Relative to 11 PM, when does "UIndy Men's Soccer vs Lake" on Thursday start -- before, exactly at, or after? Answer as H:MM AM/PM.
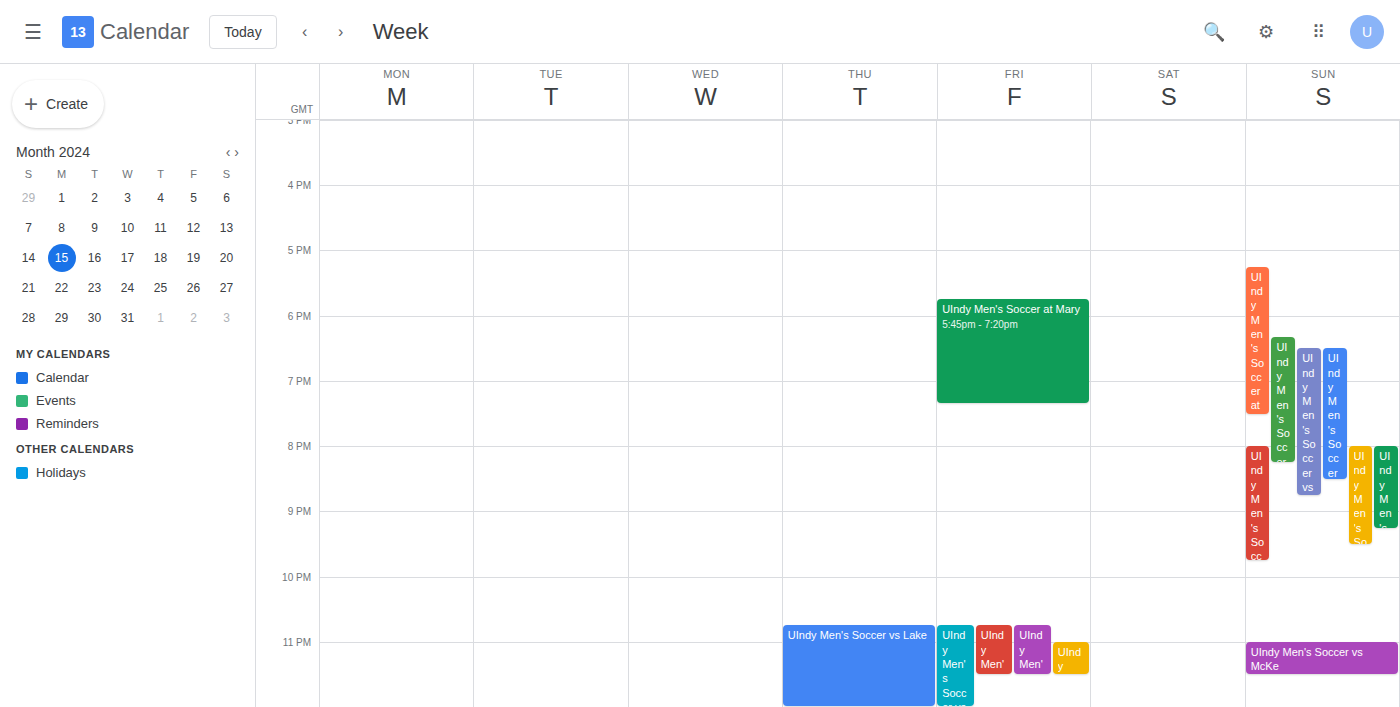
10:45 PM -- before 11 PM, 15 minutes above the 11 PM line.